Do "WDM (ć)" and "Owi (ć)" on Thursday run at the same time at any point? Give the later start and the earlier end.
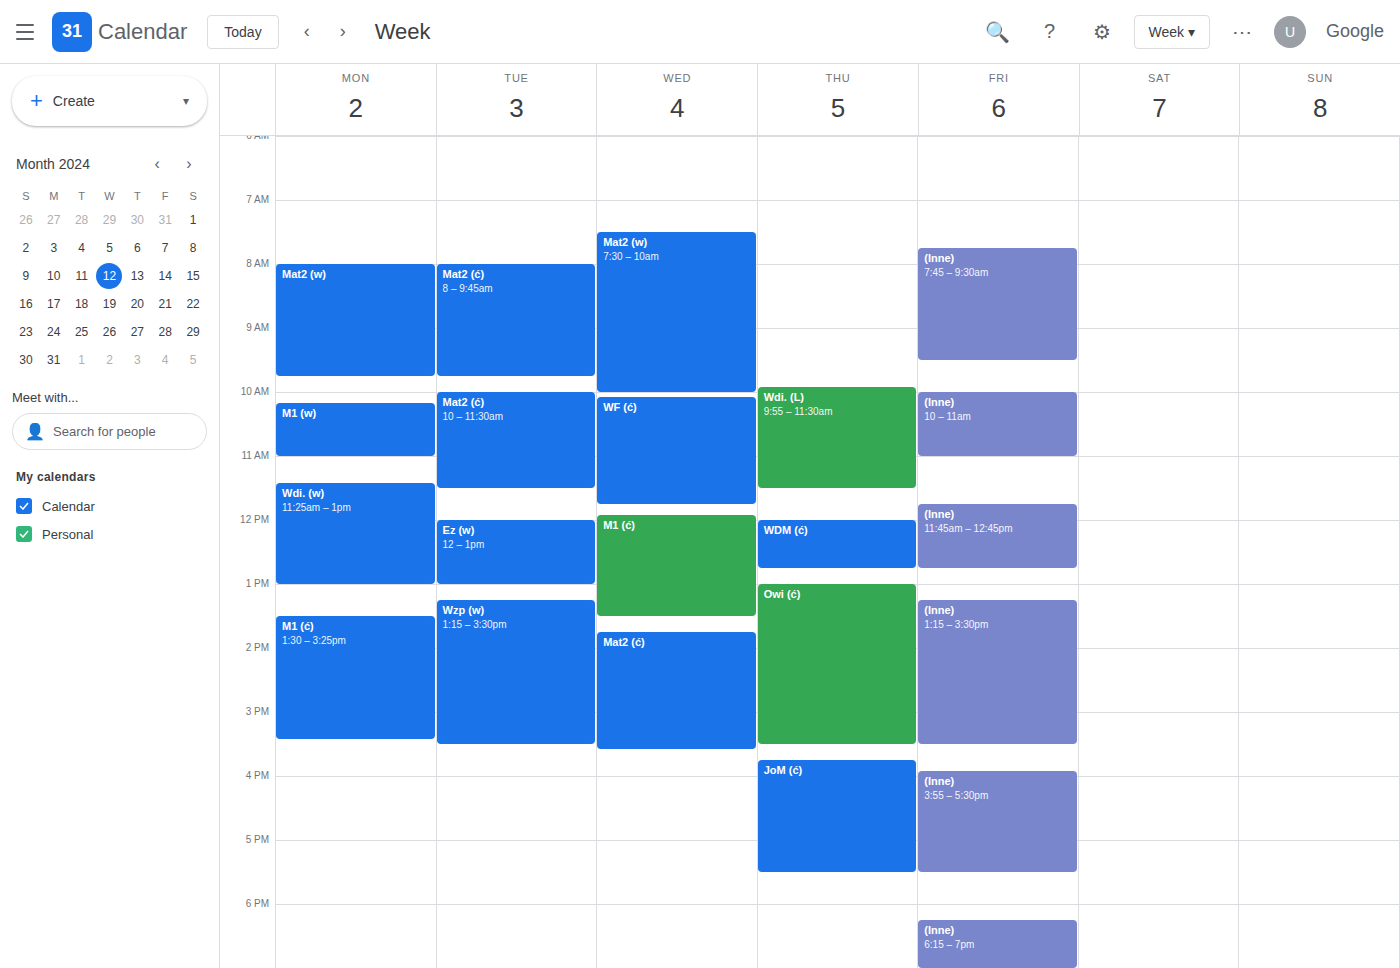
"WDM (ć)" ends at 12:45 PM and "Owi (ć)" starts at 1:00 PM -- no overlap.